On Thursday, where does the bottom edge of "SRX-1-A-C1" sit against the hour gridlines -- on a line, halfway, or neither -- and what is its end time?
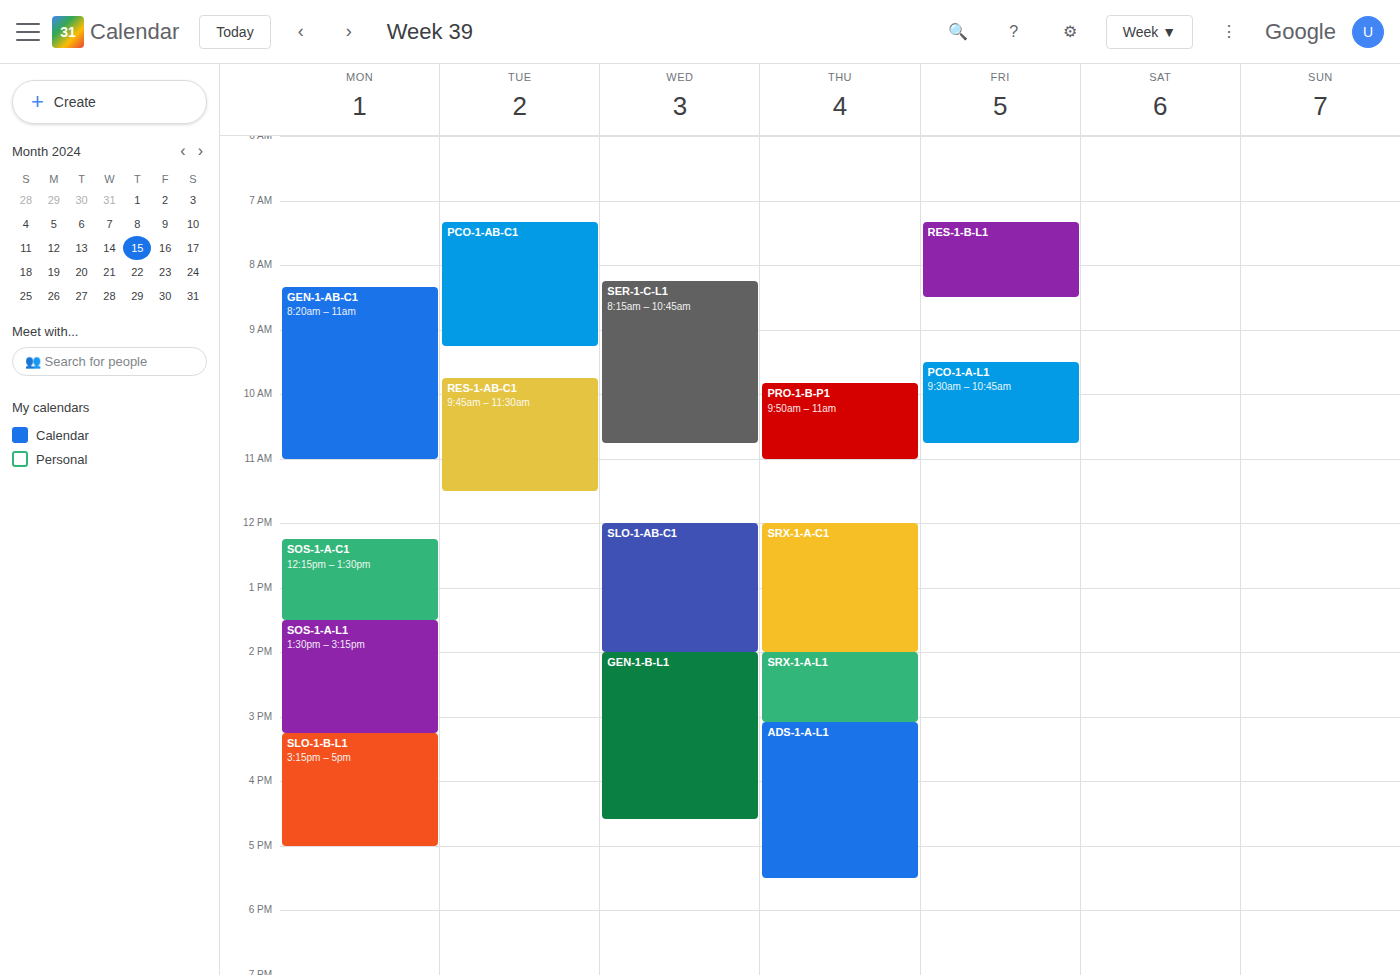
2:00 PM -- exactly on the 2 PM line.